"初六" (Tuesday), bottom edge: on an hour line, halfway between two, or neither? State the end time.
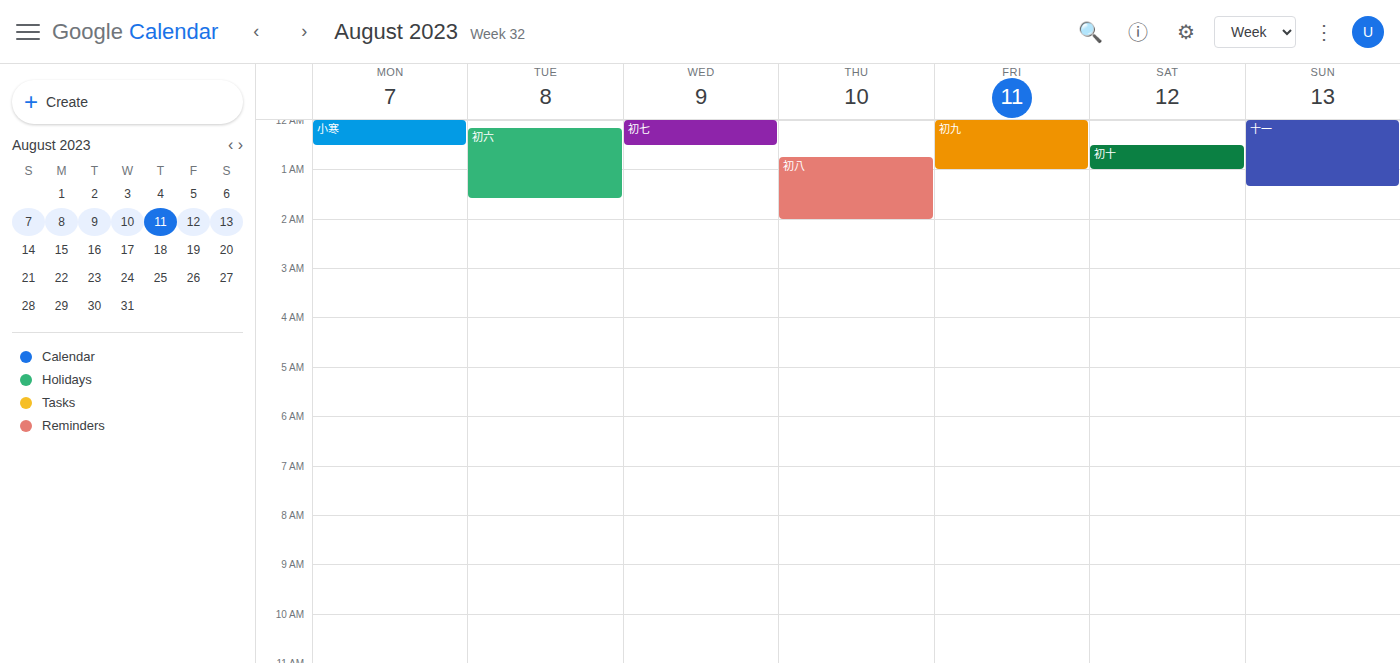
1:35 AM -- neither: 35 minutes below the 1 AM line and 25 minutes above the 2 AM line.